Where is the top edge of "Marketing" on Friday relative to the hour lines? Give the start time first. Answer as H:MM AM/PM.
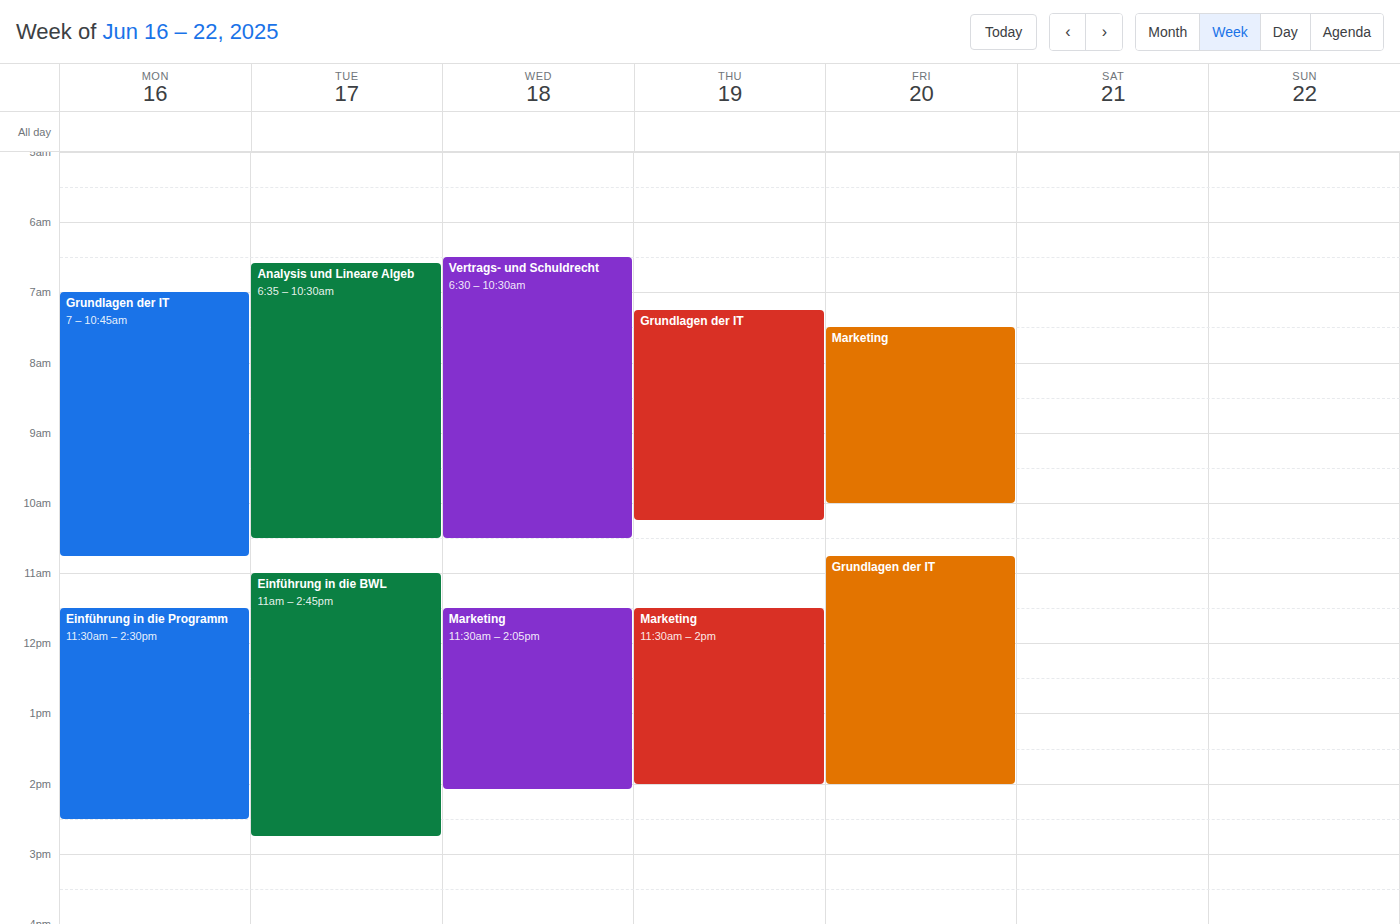
7:30 AM -- halfway between the 7 AM and 8 AM lines.